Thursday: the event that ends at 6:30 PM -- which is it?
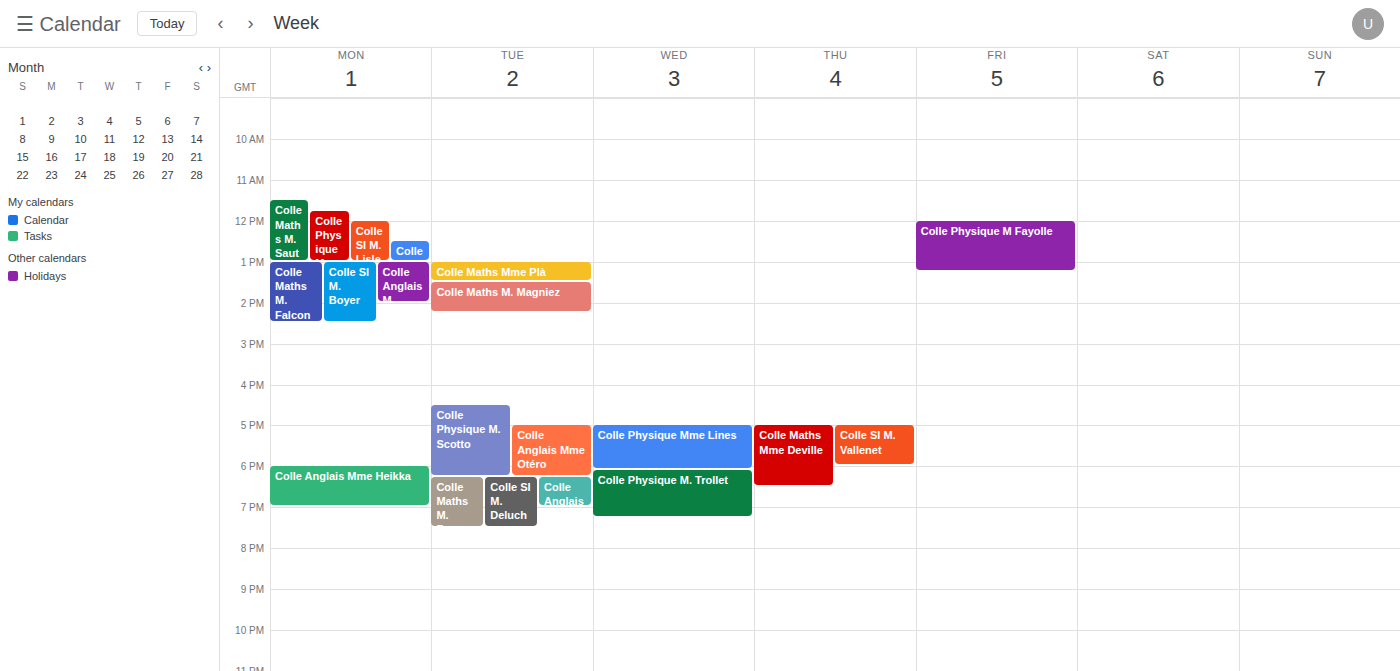
"Colle Maths Mme Deville"